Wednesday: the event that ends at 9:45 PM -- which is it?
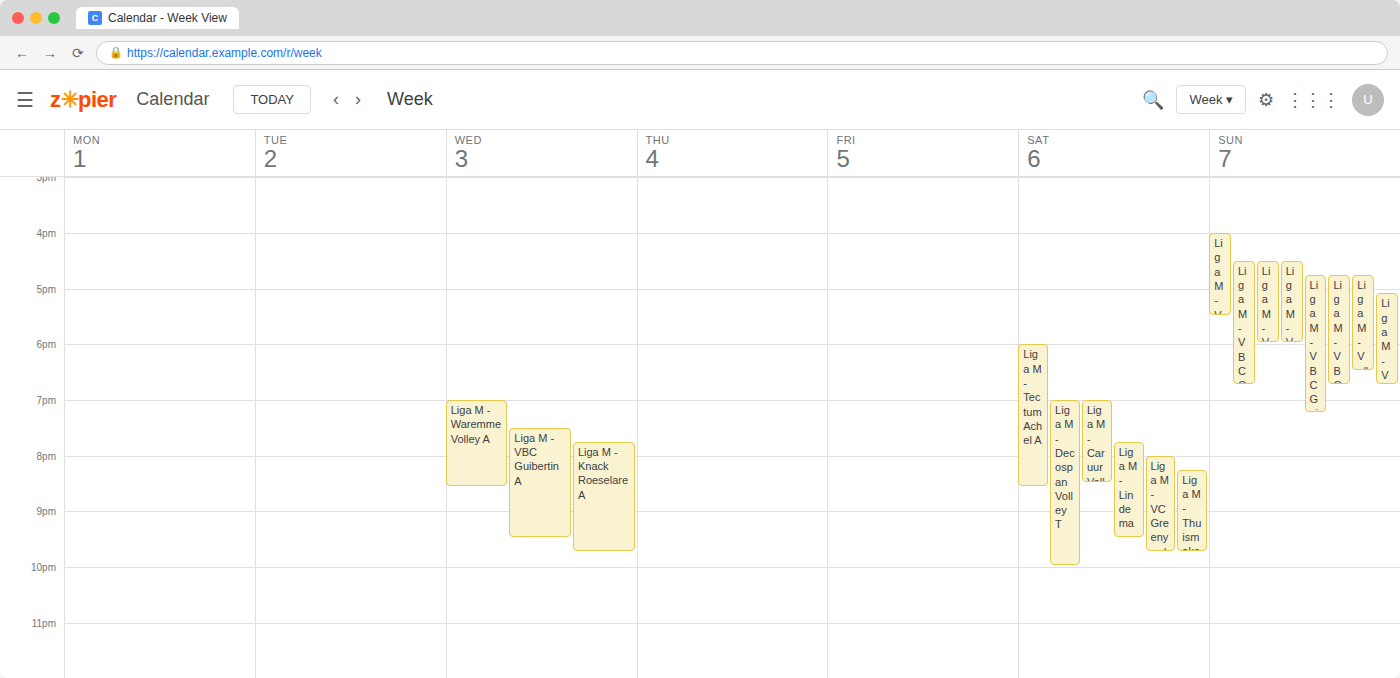
"Liga M - Knack Roeselare A"